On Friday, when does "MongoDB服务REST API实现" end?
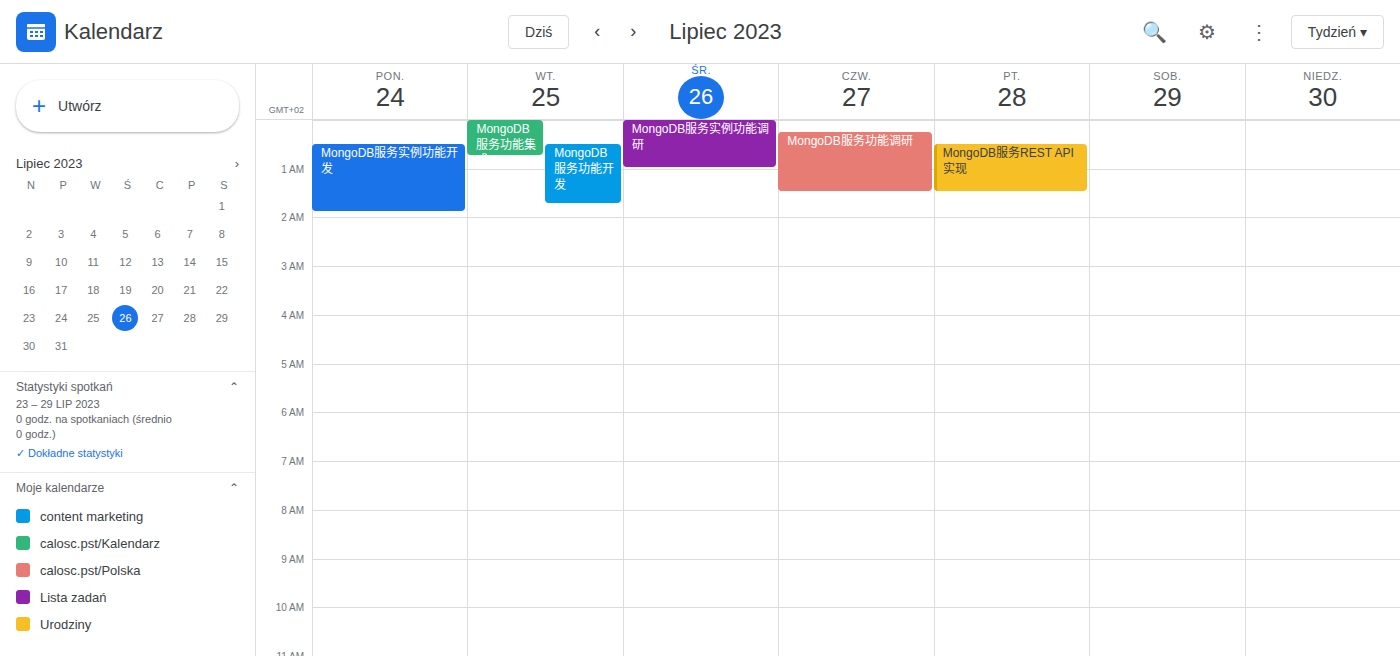
1:30 AM